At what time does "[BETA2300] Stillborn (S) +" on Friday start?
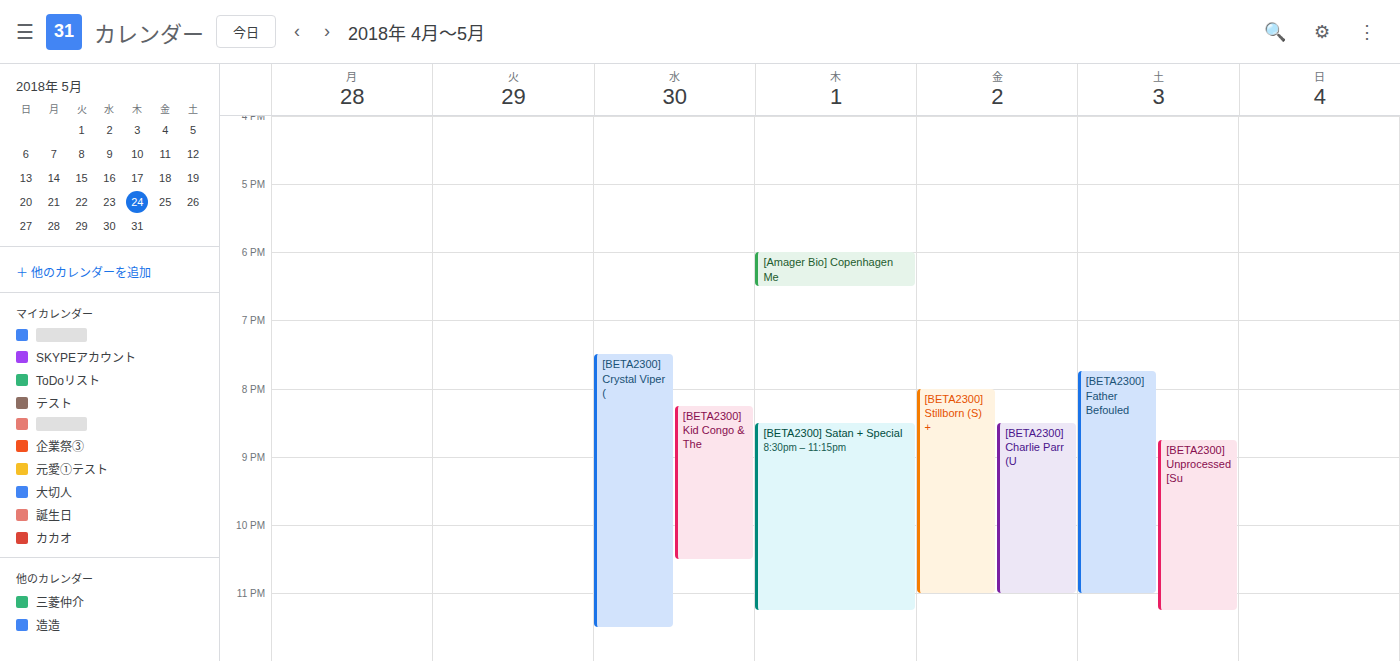
8:00 PM